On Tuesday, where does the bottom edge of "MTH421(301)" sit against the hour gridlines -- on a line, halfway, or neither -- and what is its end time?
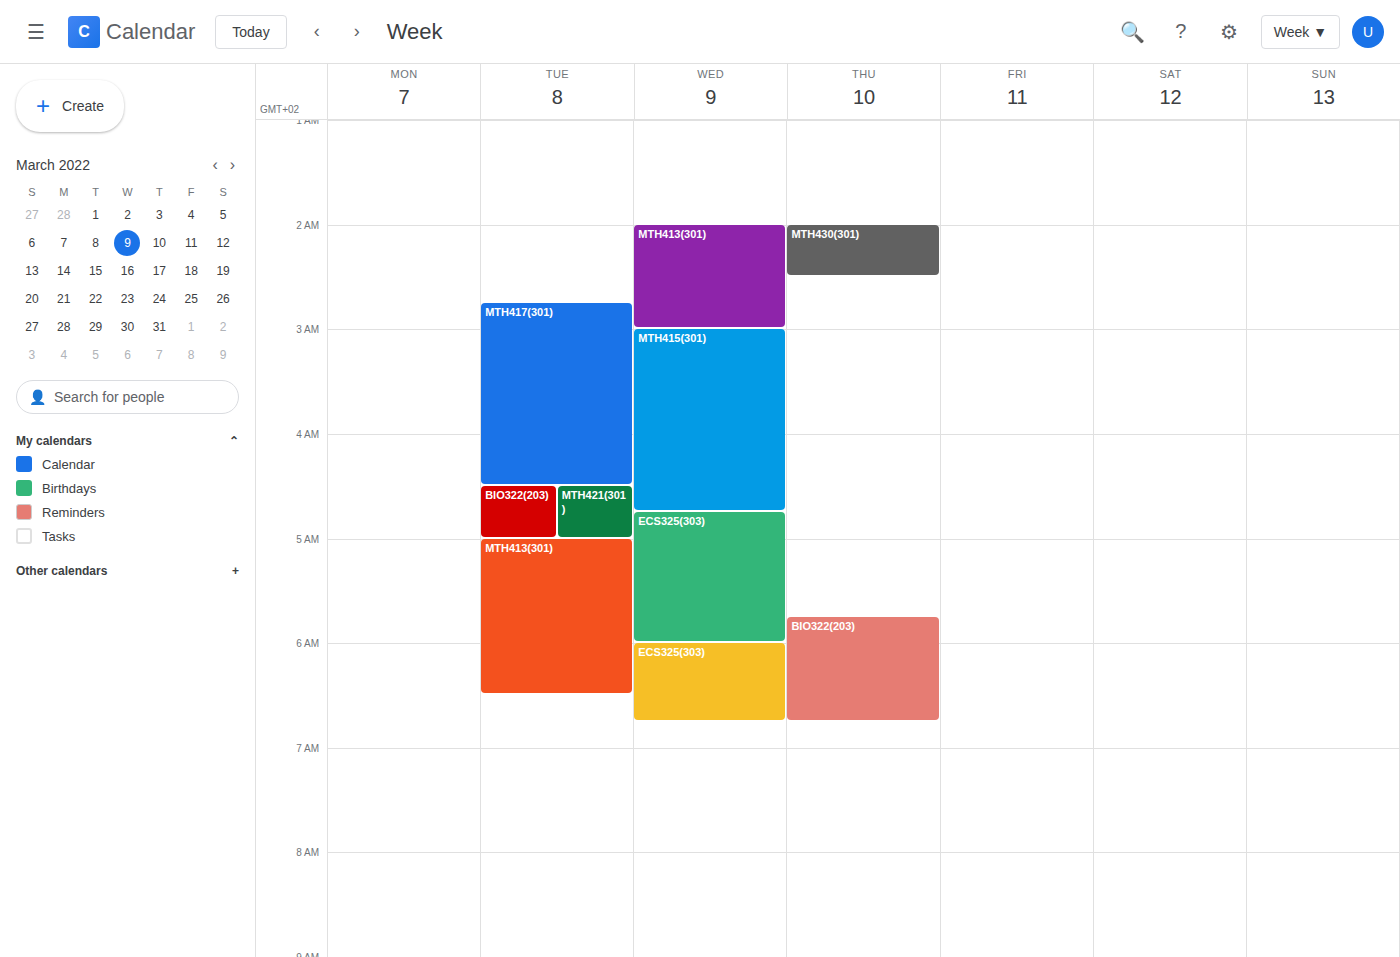
5:00 AM -- exactly on the 5 AM line.